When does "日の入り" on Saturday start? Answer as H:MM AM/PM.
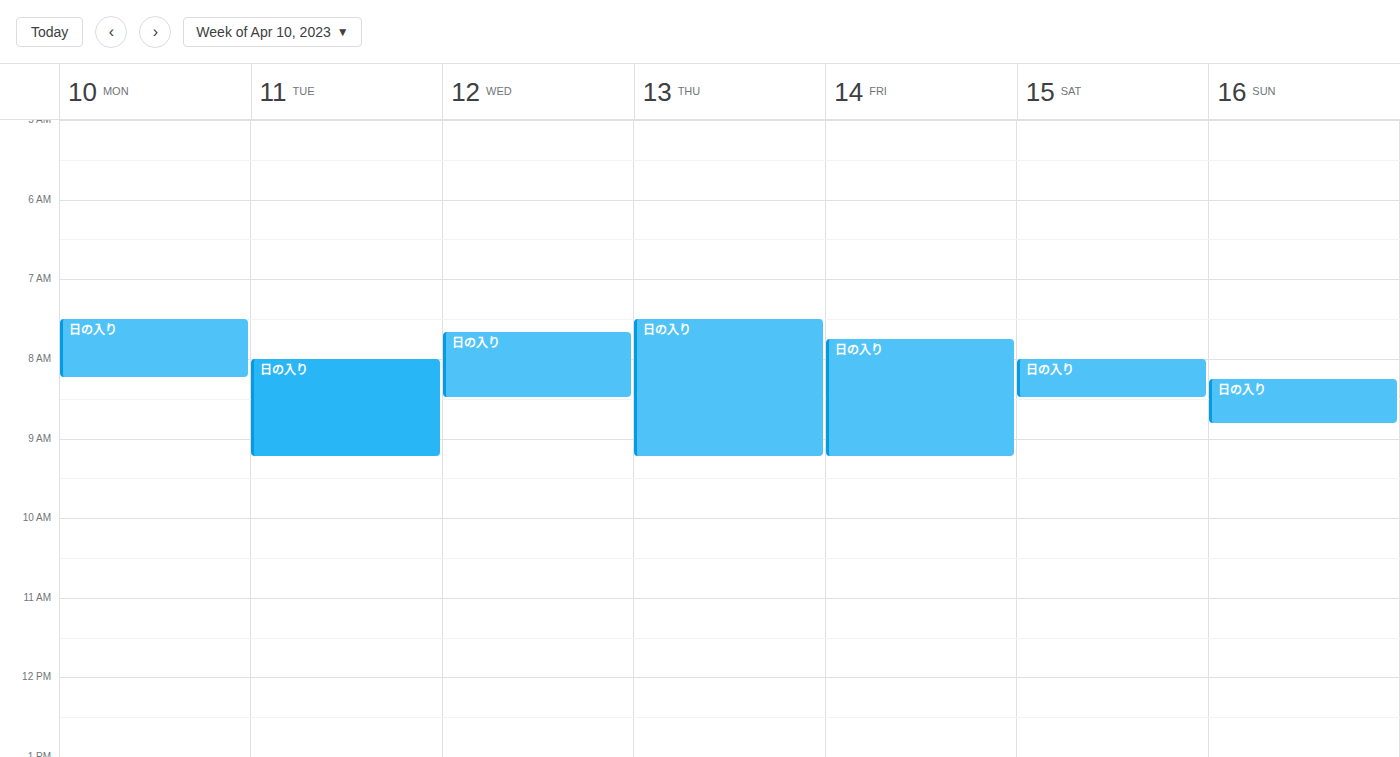
8:00 AM